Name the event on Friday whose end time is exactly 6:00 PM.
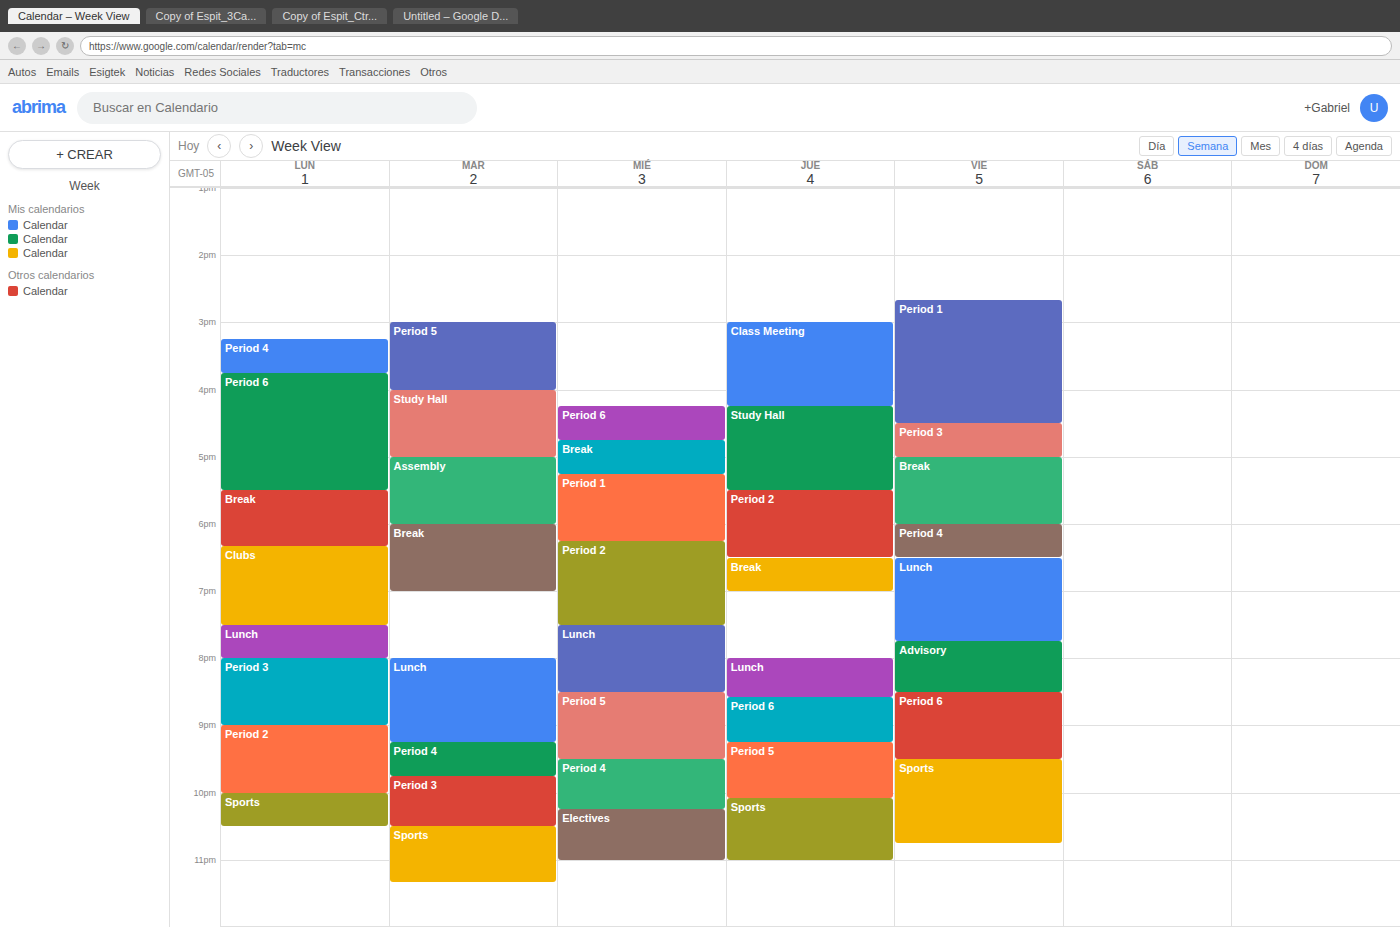
"Break"